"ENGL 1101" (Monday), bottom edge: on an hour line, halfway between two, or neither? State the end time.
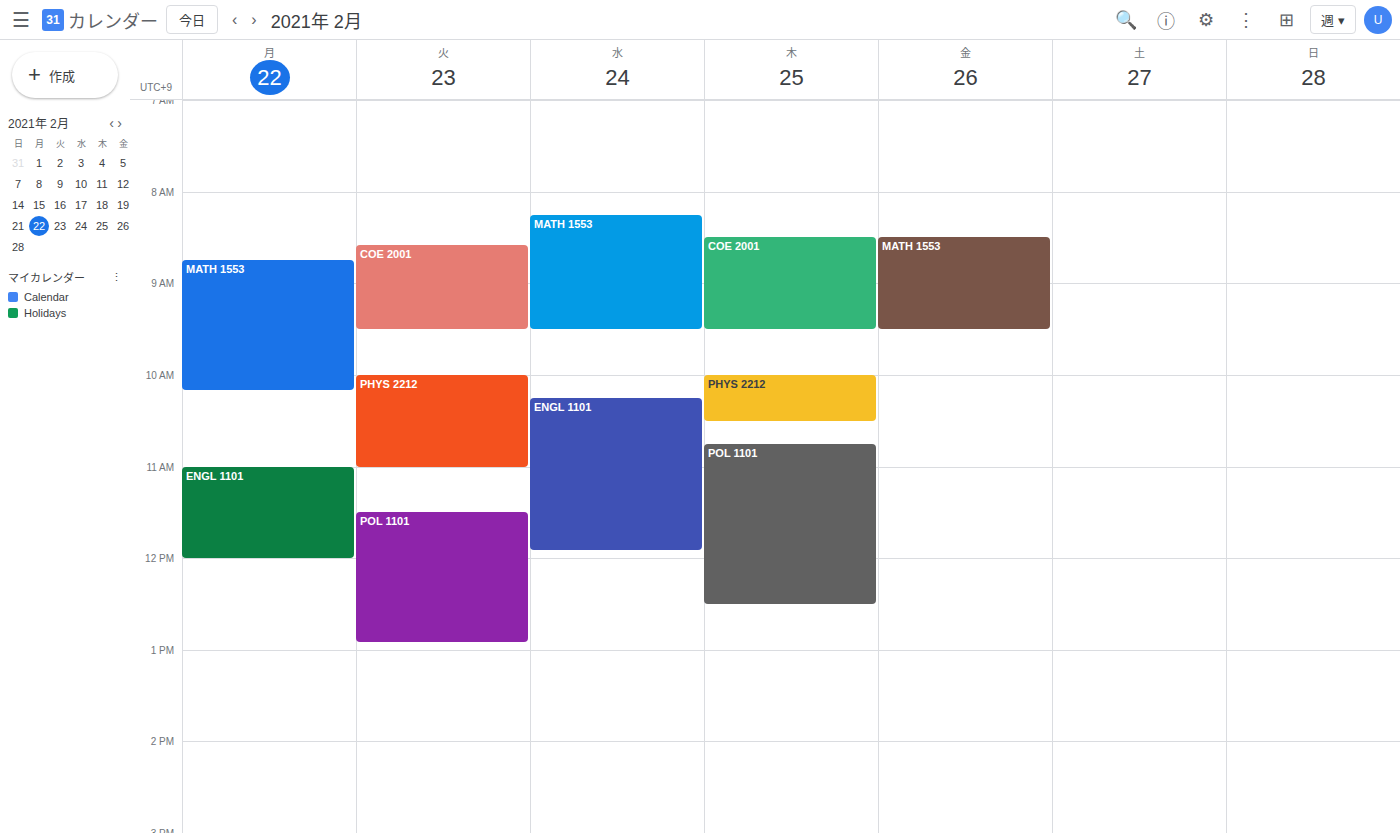
12:00 PM -- exactly on the 12 PM line.